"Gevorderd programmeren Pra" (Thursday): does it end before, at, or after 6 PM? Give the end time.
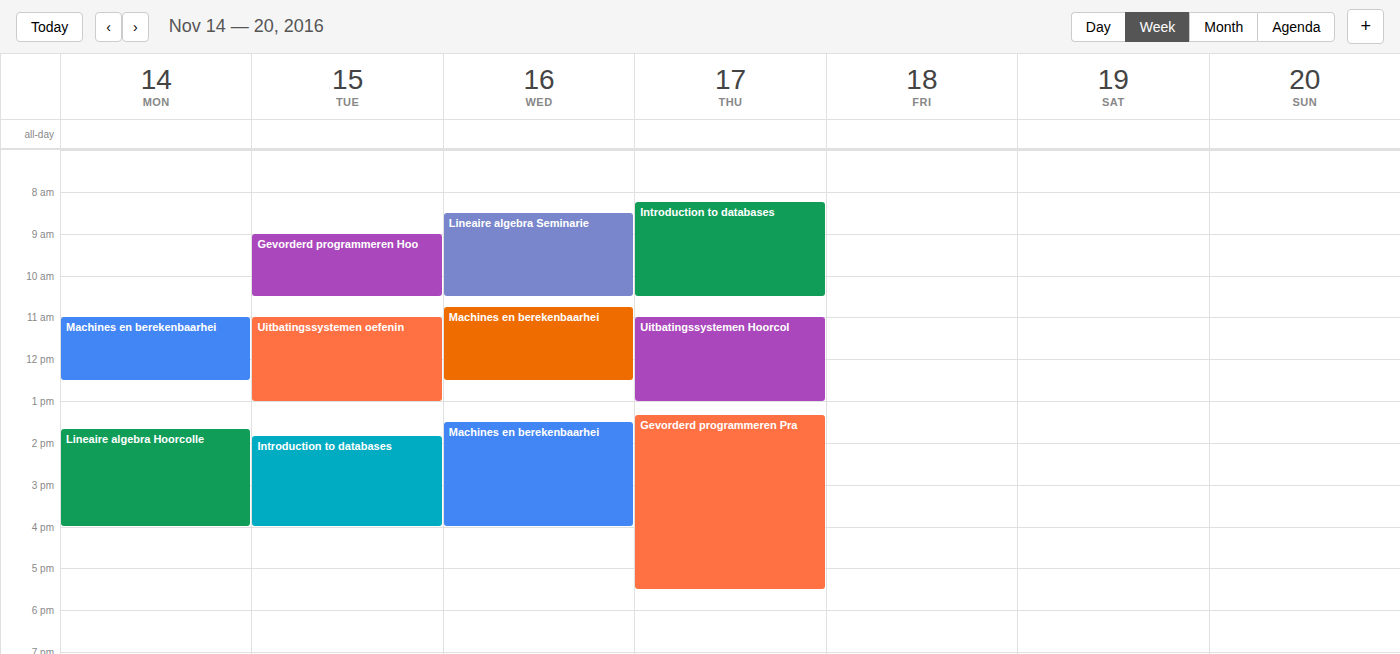
5:30 PM -- before 6 PM, 30 minutes above the 6 PM line.